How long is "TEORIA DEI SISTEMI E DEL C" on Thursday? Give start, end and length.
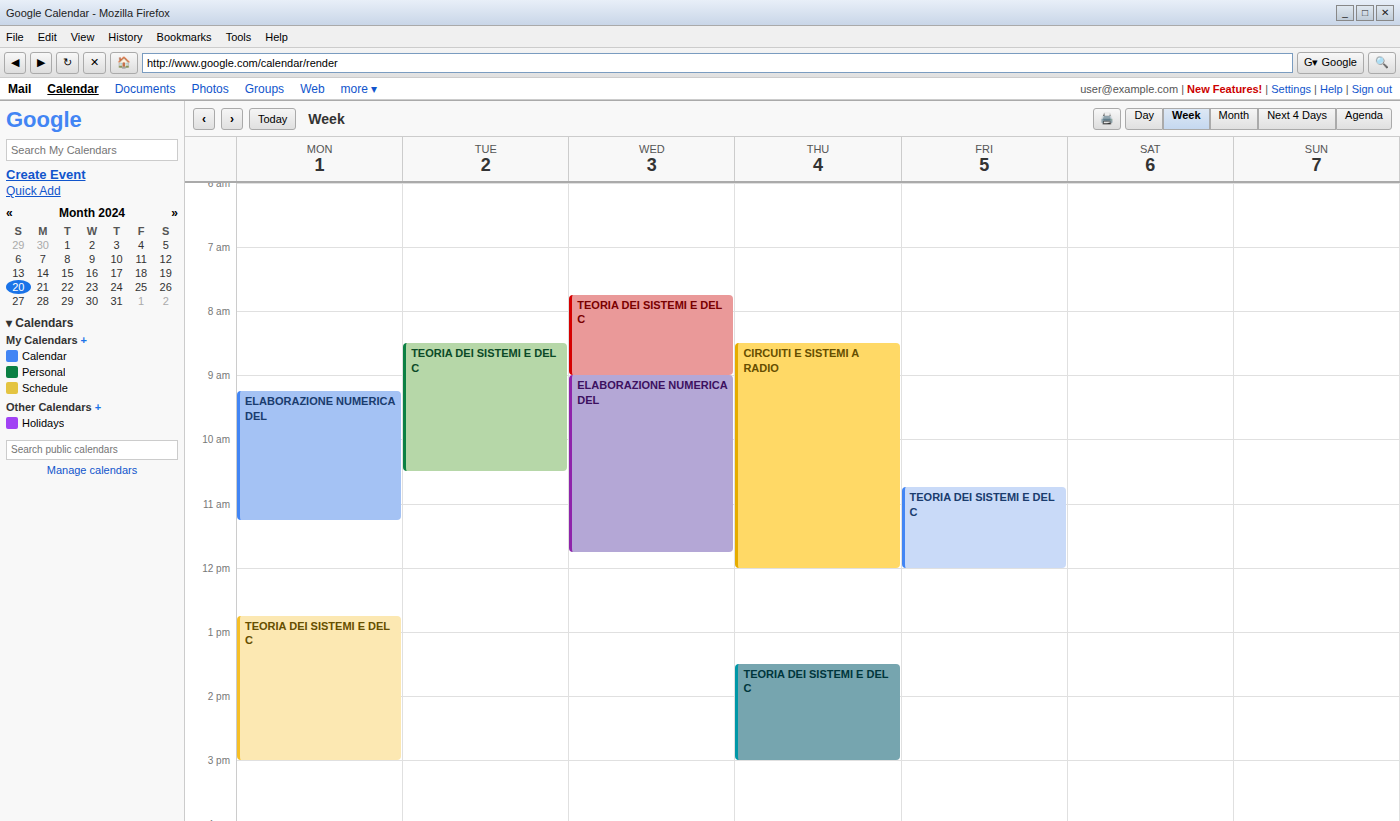
1:30 PM to 3:00 PM, 1 hour 30 minutes